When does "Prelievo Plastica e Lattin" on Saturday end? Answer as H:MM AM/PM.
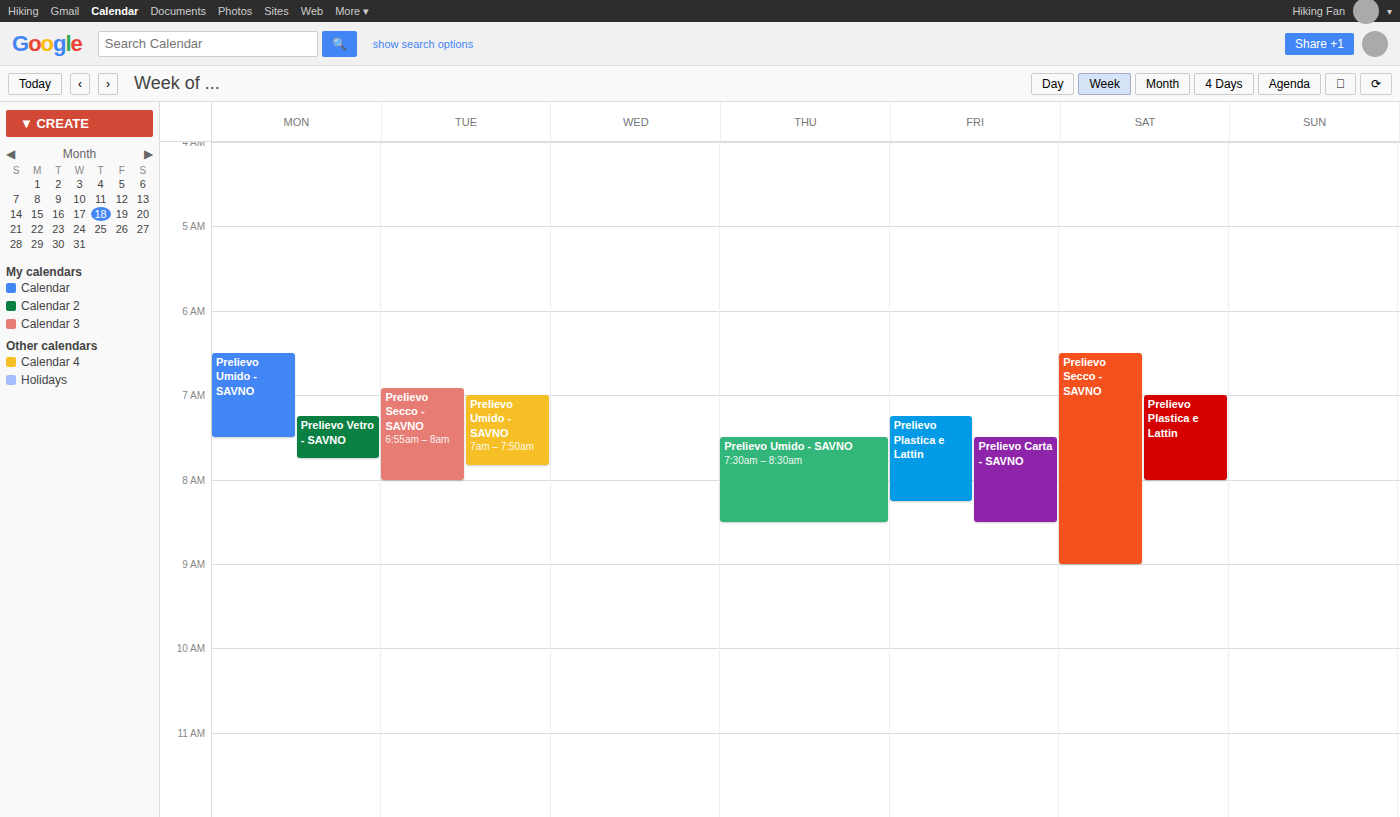
8:00 AM